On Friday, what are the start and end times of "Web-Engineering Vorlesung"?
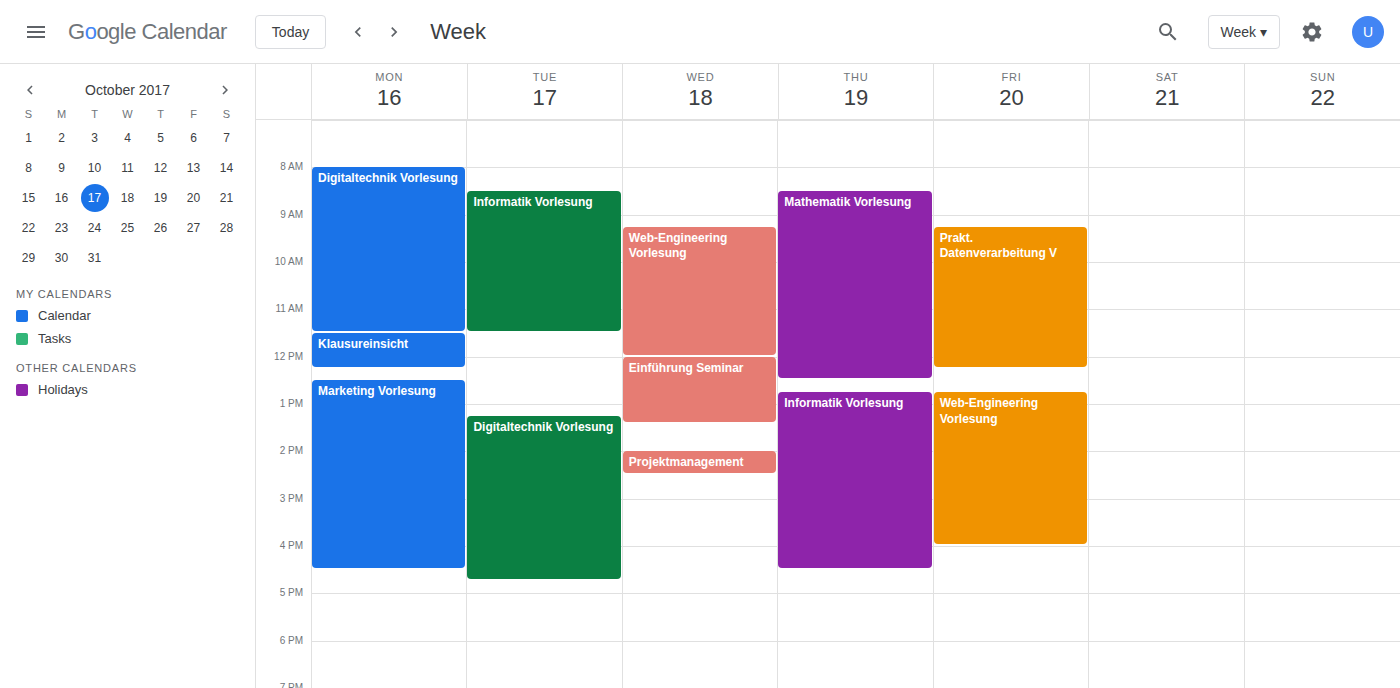
12:45 to 16:00